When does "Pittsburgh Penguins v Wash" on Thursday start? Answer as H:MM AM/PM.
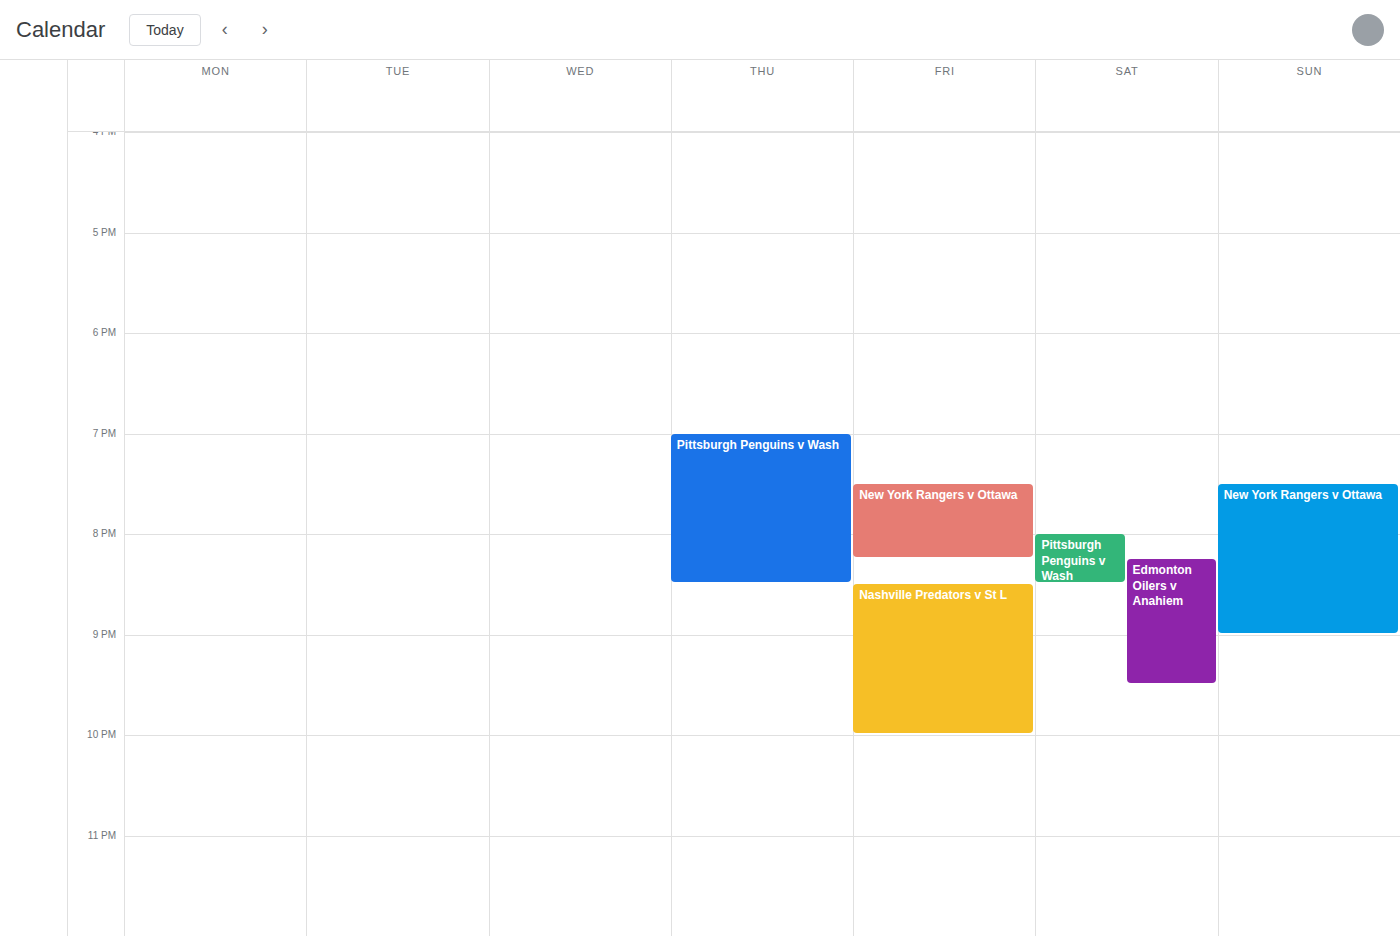
7:00 PM